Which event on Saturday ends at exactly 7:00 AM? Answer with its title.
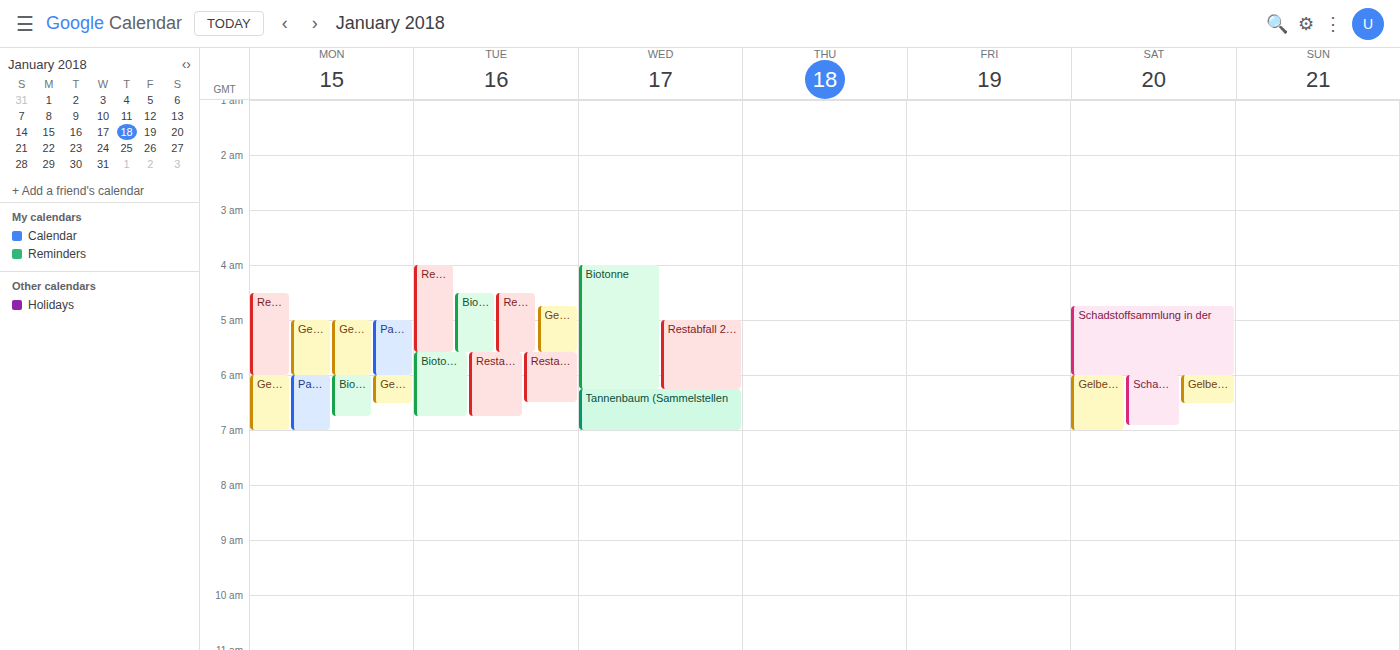
"Gelber Sack"